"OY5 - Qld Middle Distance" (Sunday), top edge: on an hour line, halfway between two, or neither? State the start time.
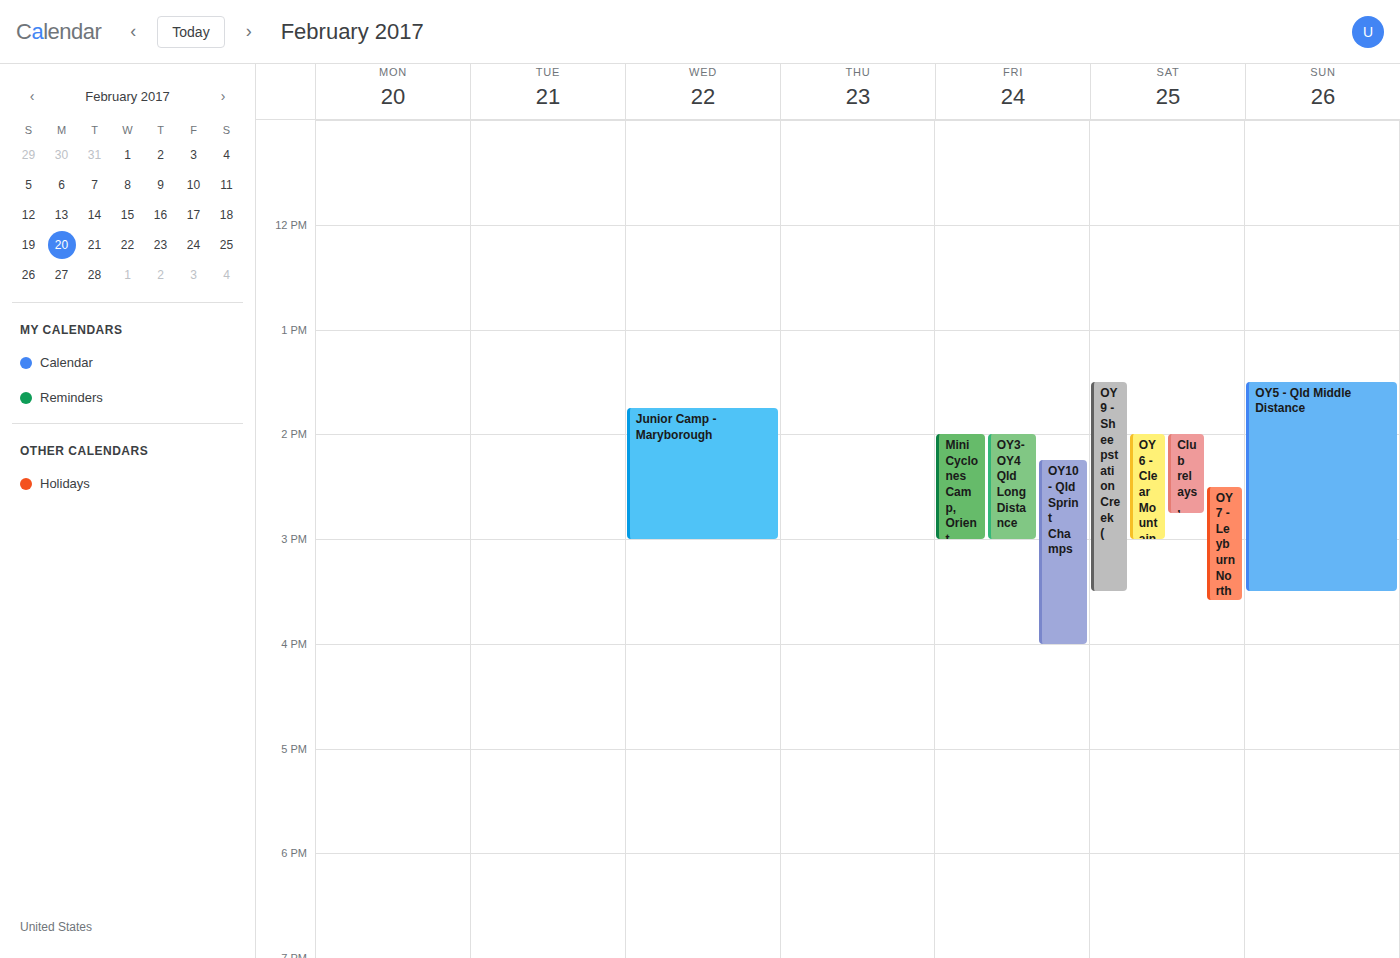
1:30 PM -- halfway between the 1 PM and 2 PM lines.